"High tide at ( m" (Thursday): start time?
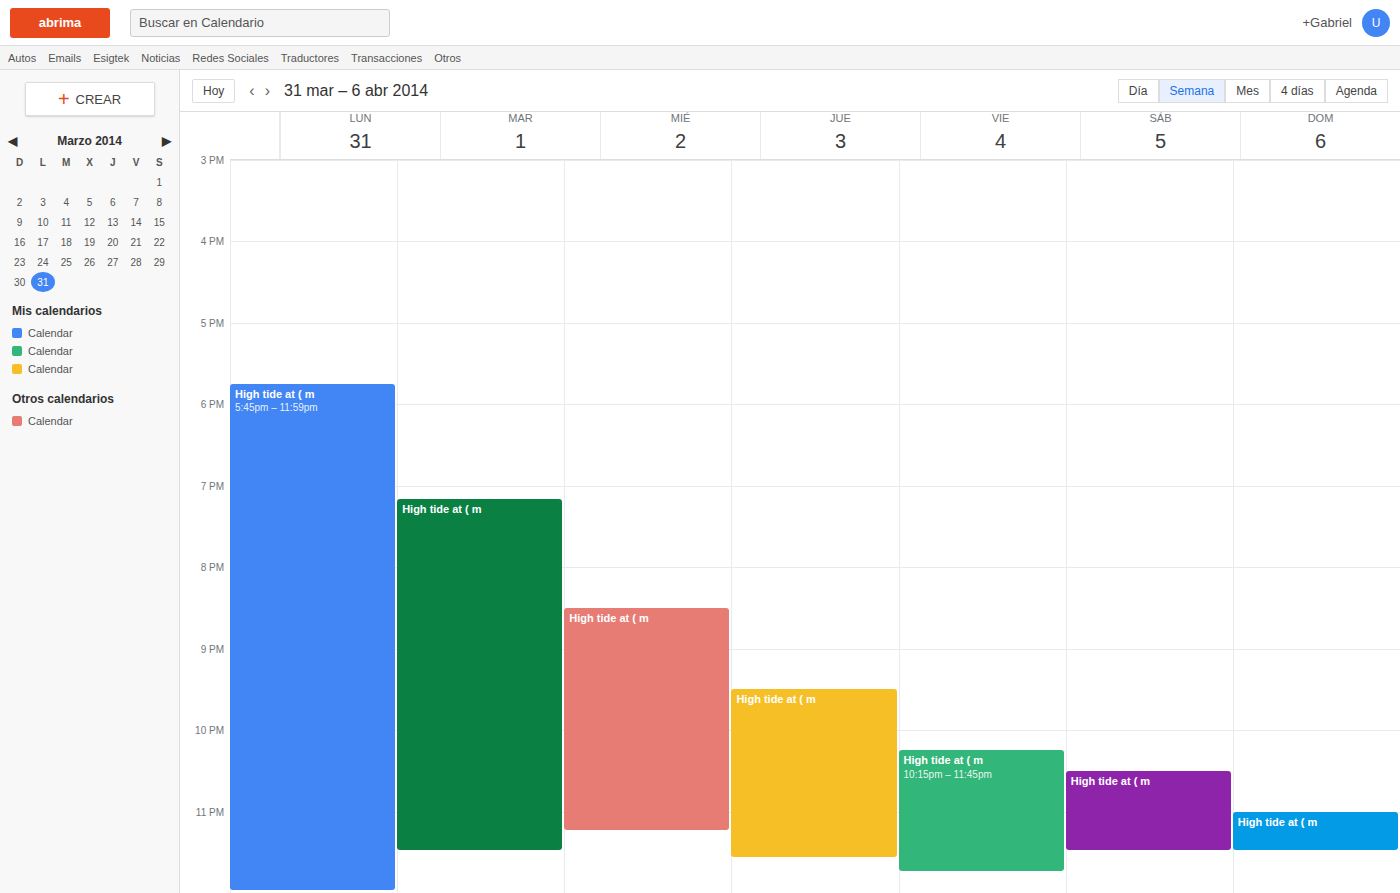
9:30 PM